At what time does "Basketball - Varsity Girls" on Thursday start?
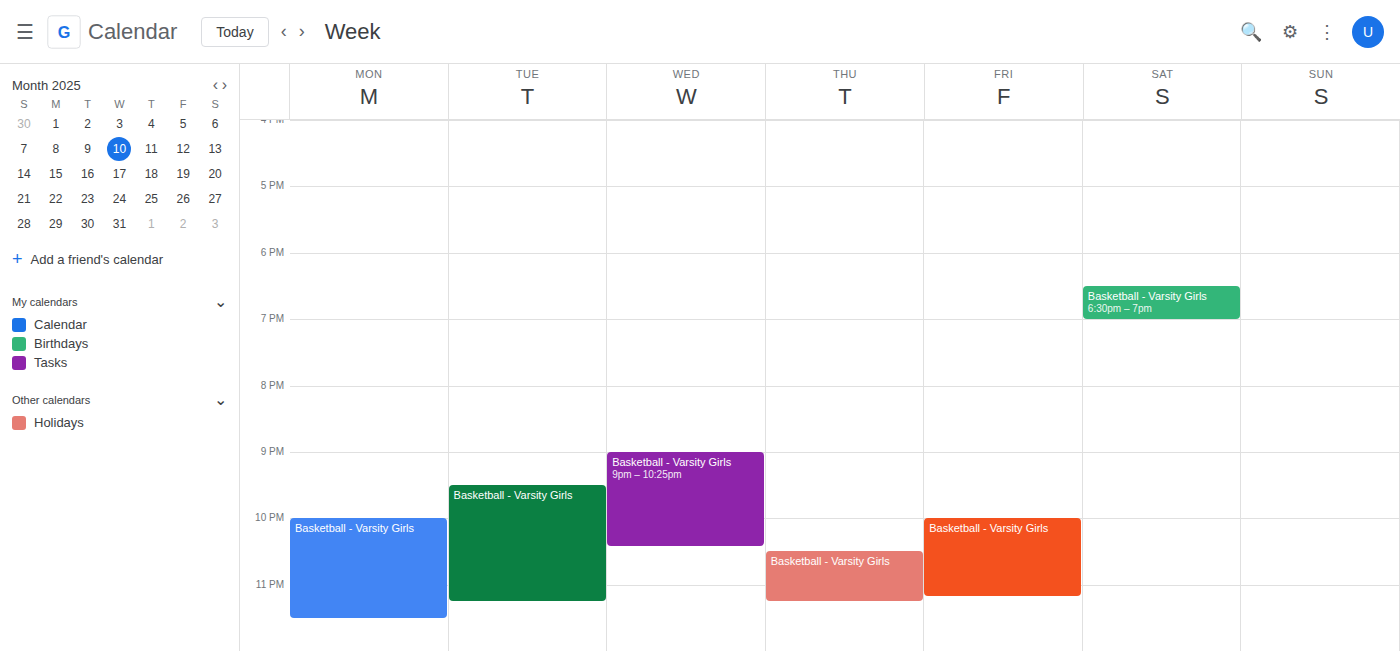
22:30